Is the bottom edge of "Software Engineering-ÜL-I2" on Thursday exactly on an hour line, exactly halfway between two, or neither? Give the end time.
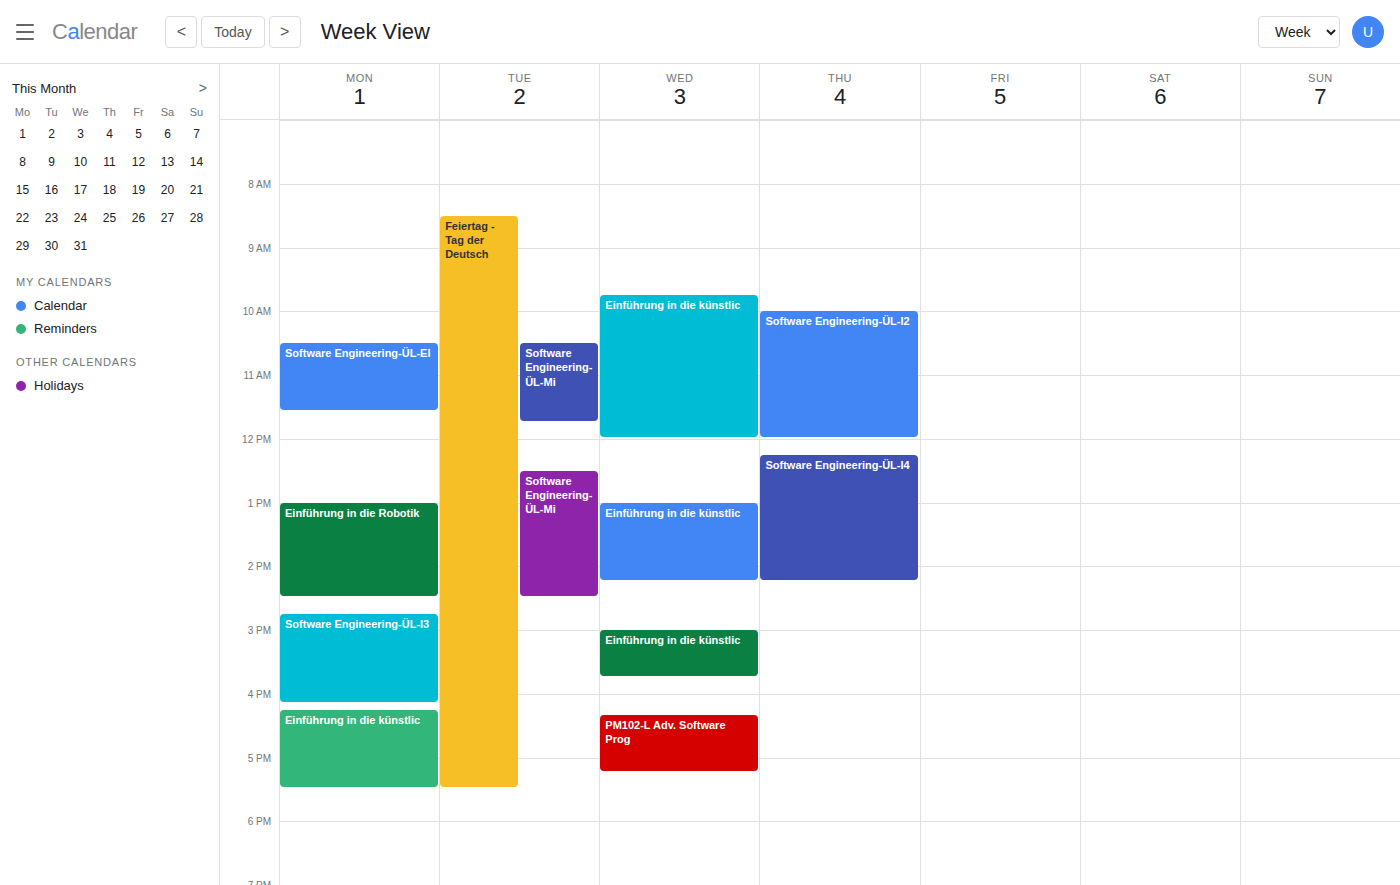
12:00 PM -- exactly on the 12 PM line.